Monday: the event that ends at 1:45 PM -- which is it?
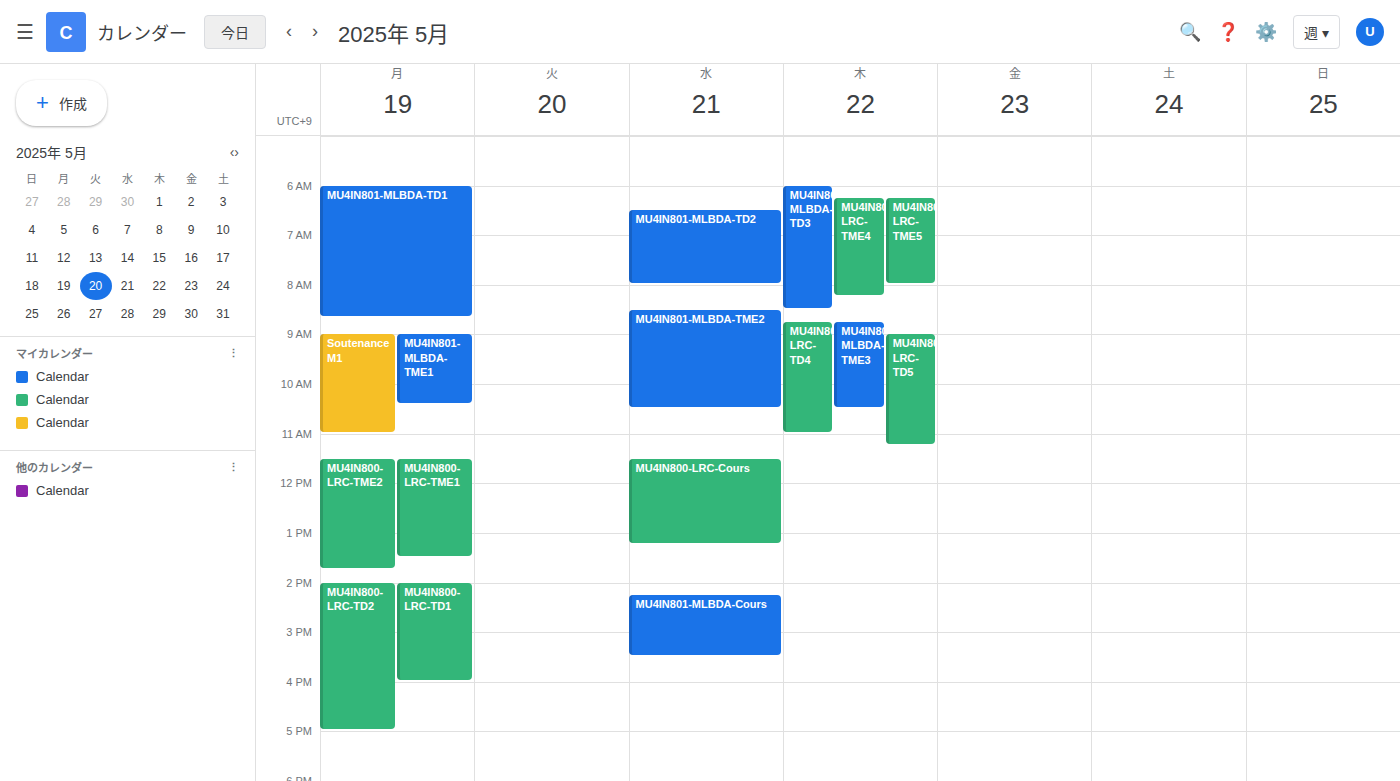
"MU4IN800-LRC-TME2"